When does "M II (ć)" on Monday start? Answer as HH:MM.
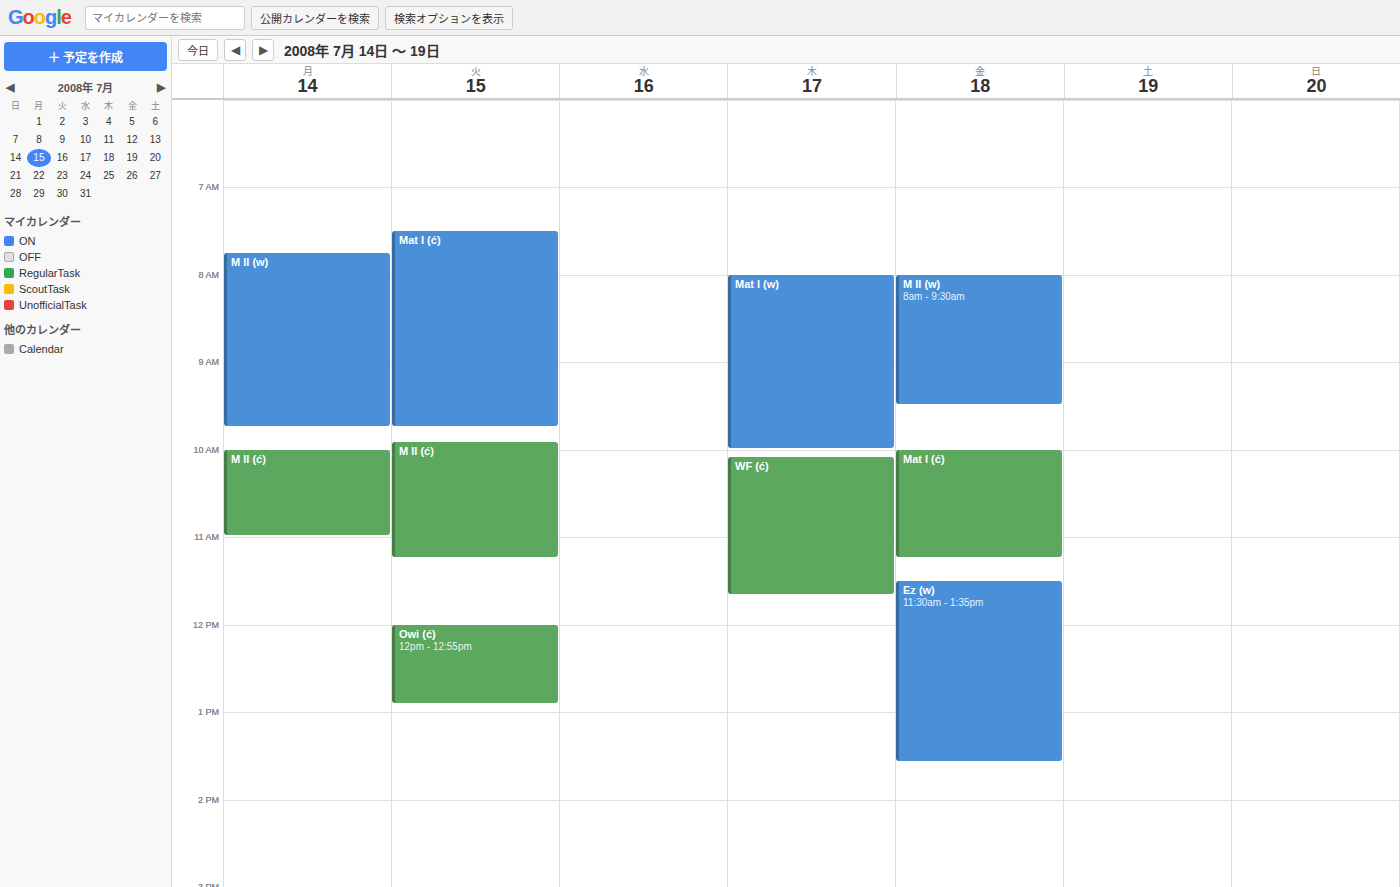
10:00